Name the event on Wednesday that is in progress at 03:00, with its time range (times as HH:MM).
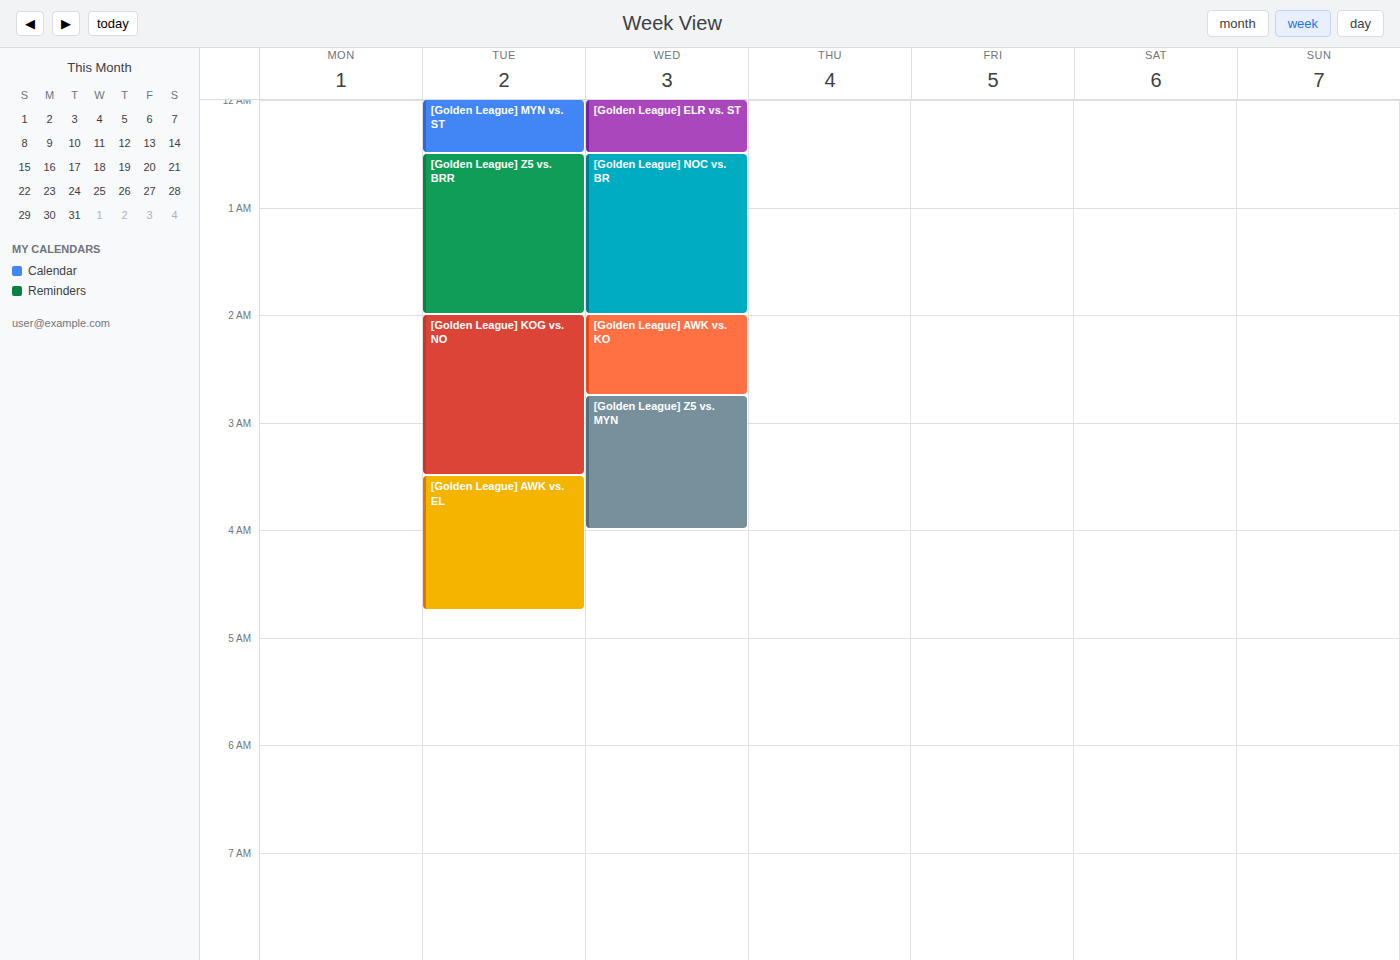
"[Golden League] Z5 vs. MYN", 02:45 to 04:00